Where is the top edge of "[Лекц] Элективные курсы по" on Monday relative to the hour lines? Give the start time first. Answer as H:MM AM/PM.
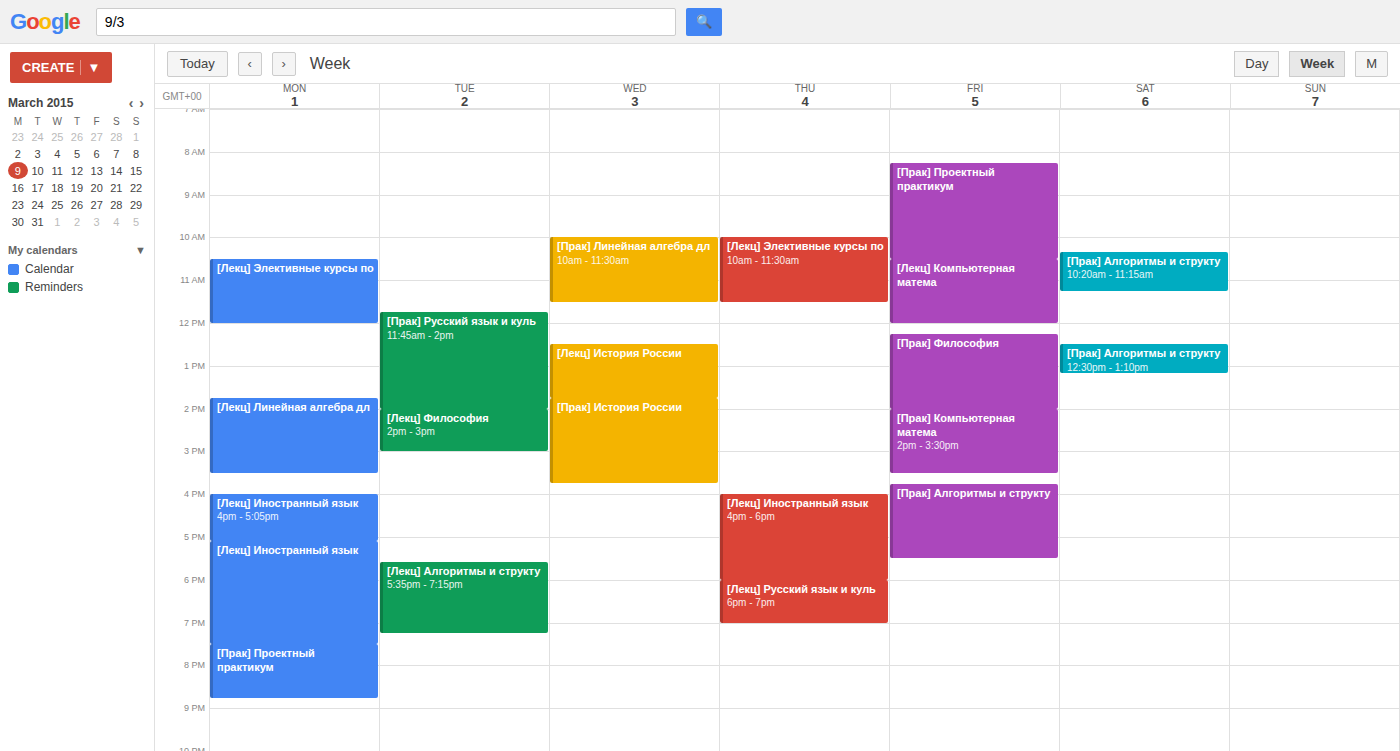
10:30 AM -- halfway between the 10 AM and 11 AM lines.